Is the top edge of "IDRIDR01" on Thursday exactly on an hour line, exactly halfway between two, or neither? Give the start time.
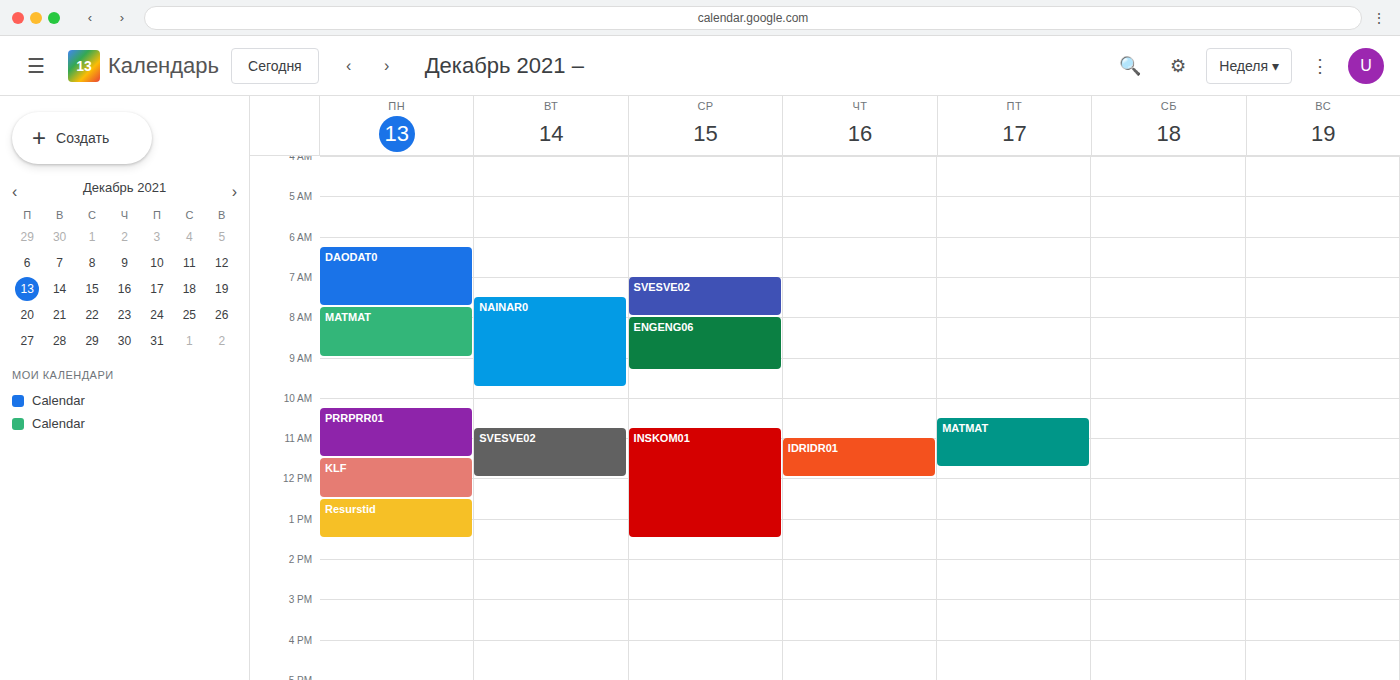
11:00 AM -- exactly on the 11 AM line.